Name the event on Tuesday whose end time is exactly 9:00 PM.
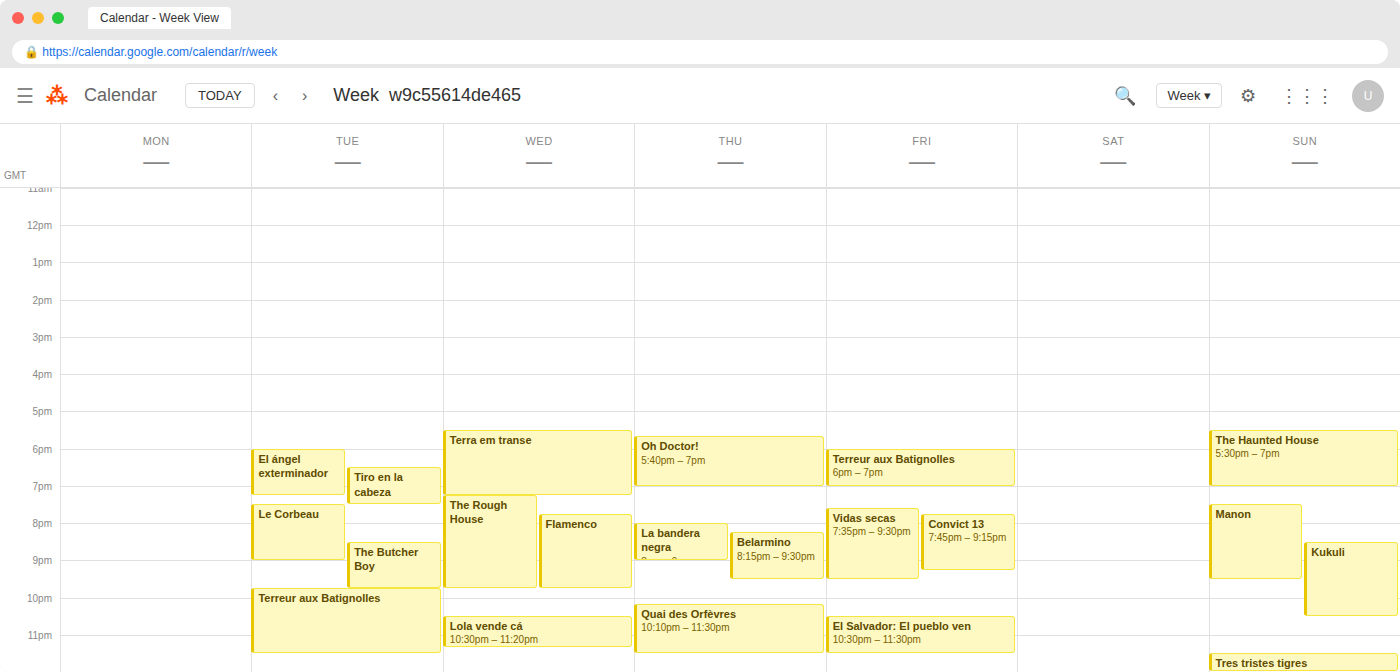
"Le Corbeau"